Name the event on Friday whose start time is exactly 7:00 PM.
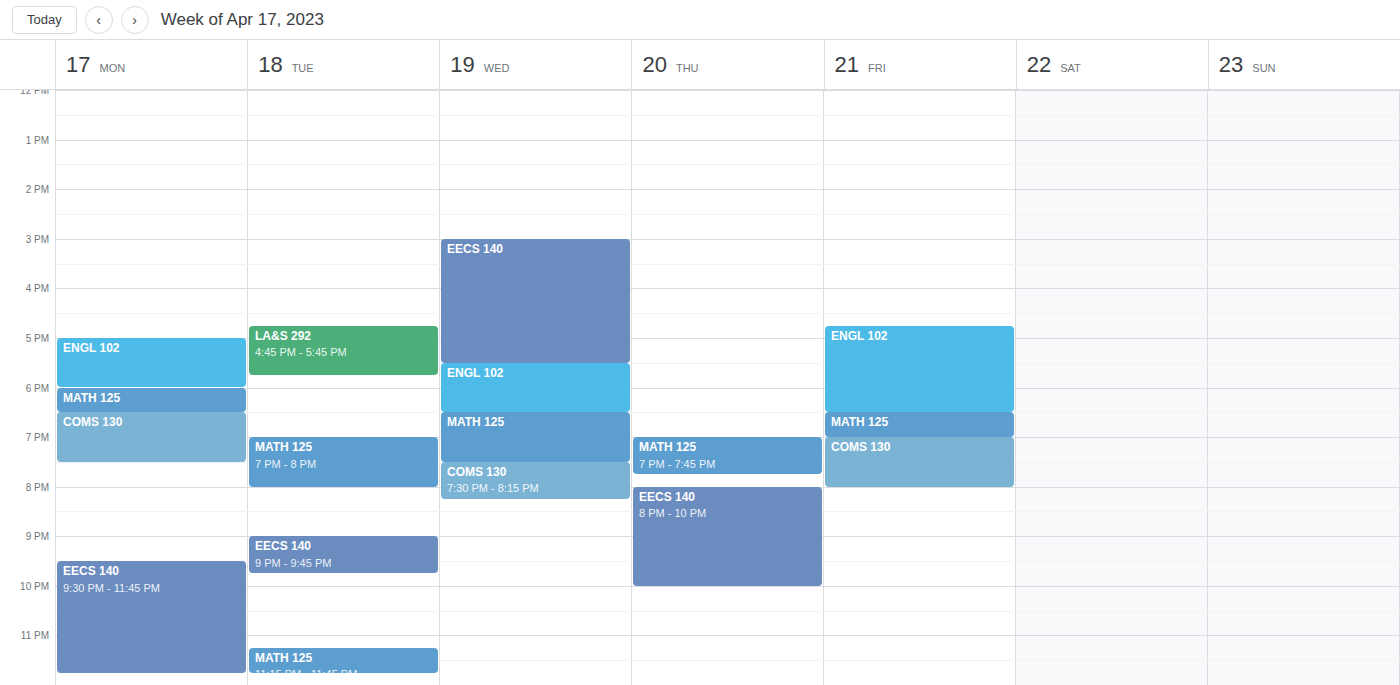
"COMS 130"